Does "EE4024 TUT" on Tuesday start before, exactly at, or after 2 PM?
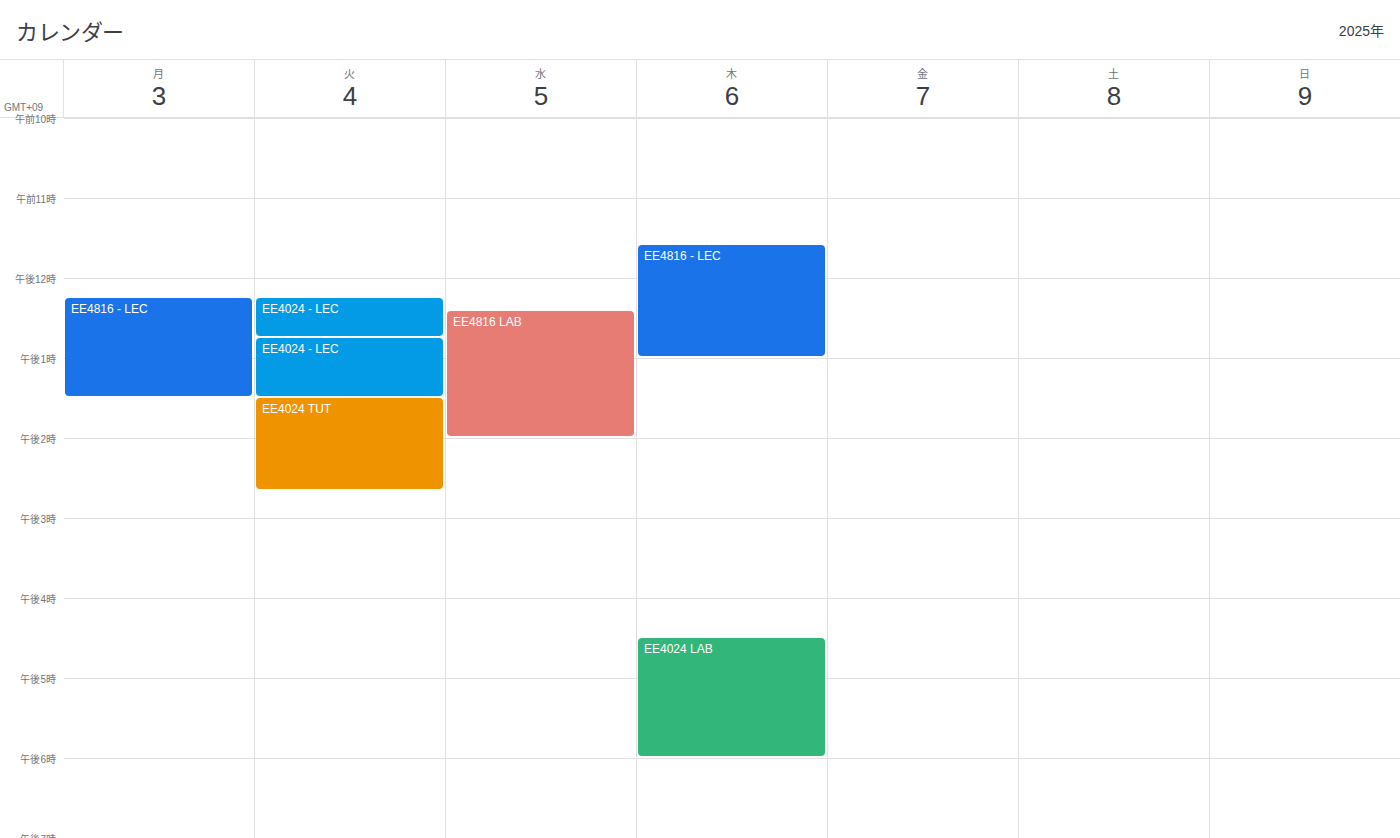
1:30 PM -- before 2 PM, 30 minutes above the 2 PM line.